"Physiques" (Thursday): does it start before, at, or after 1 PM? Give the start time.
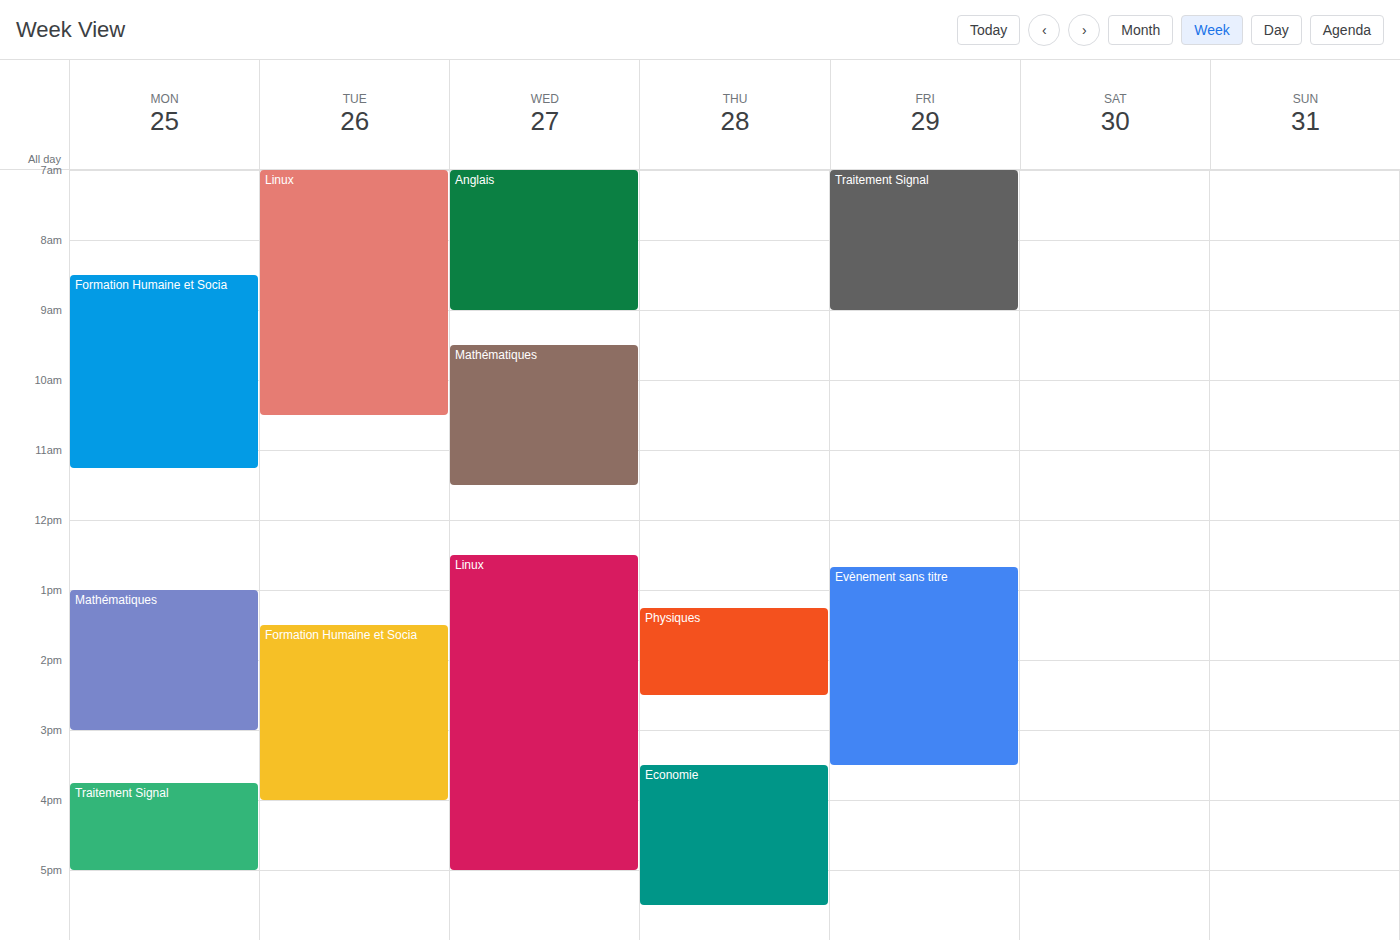
1:15 PM -- after 1 PM, 15 minutes below the 1 PM line.